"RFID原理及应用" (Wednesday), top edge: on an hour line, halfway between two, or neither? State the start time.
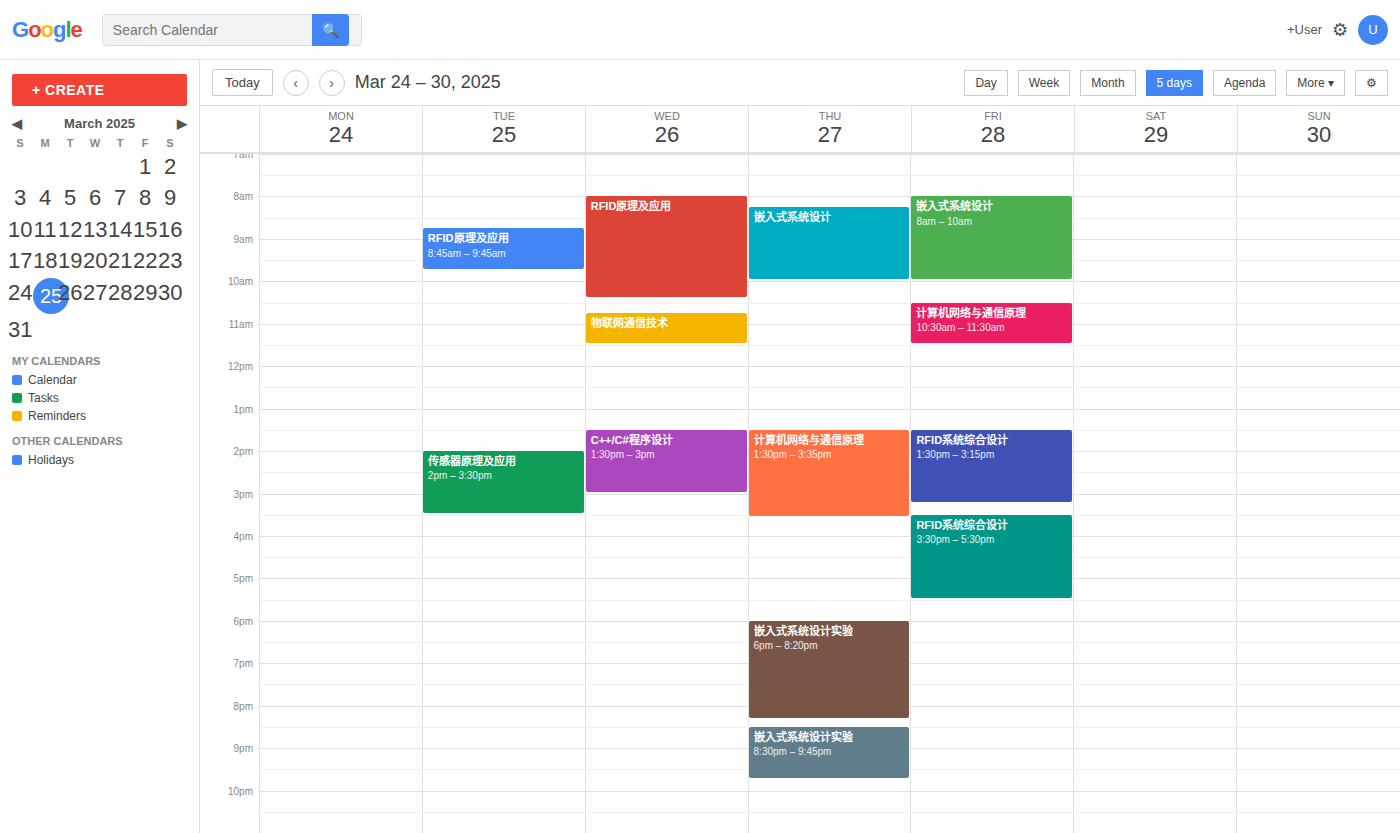
8:00 AM -- exactly on the 8 AM line.